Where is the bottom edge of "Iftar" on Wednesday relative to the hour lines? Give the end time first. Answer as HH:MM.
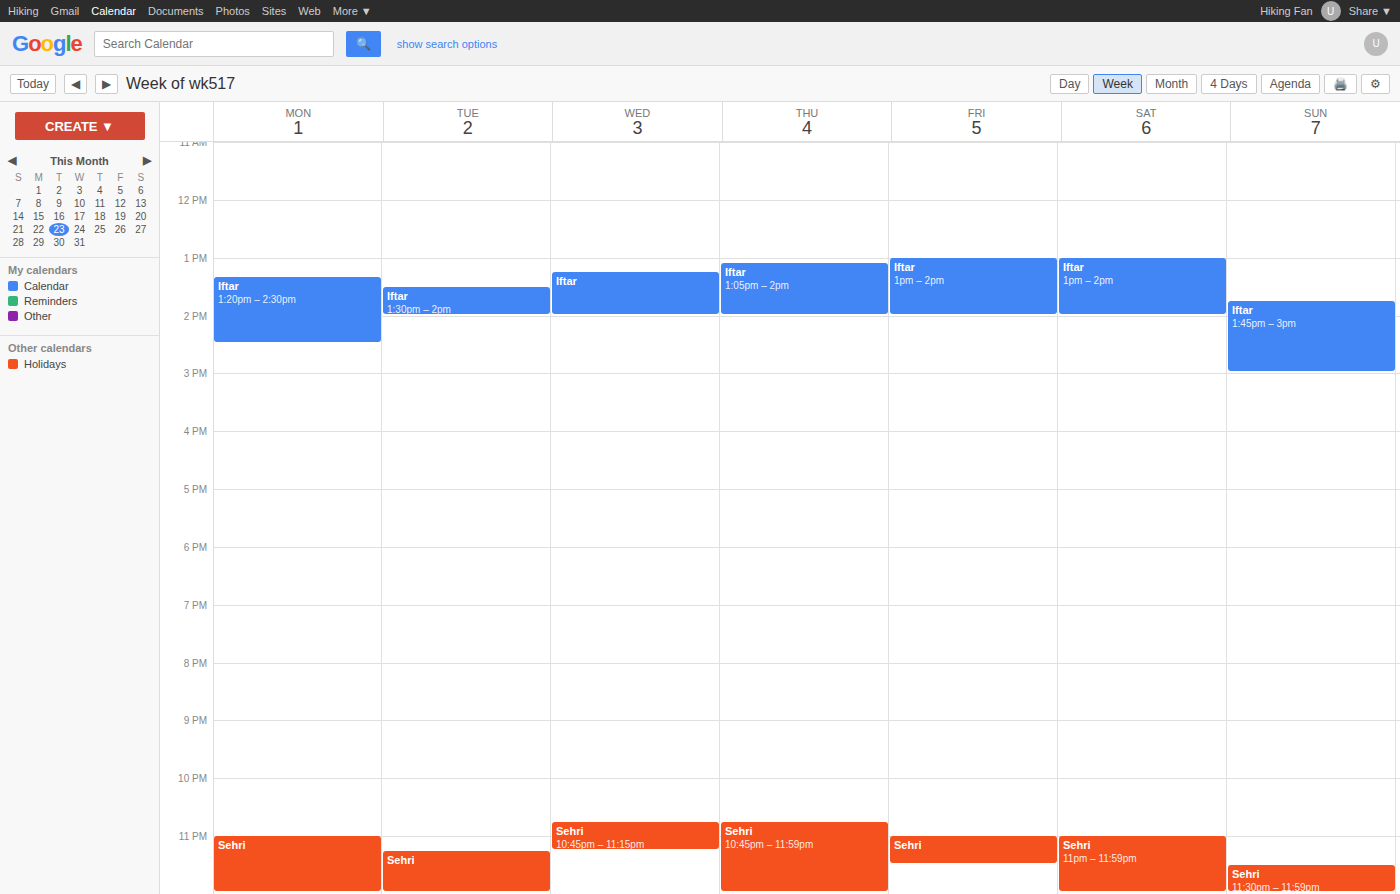
14:00 -- exactly on the 14:00 line.